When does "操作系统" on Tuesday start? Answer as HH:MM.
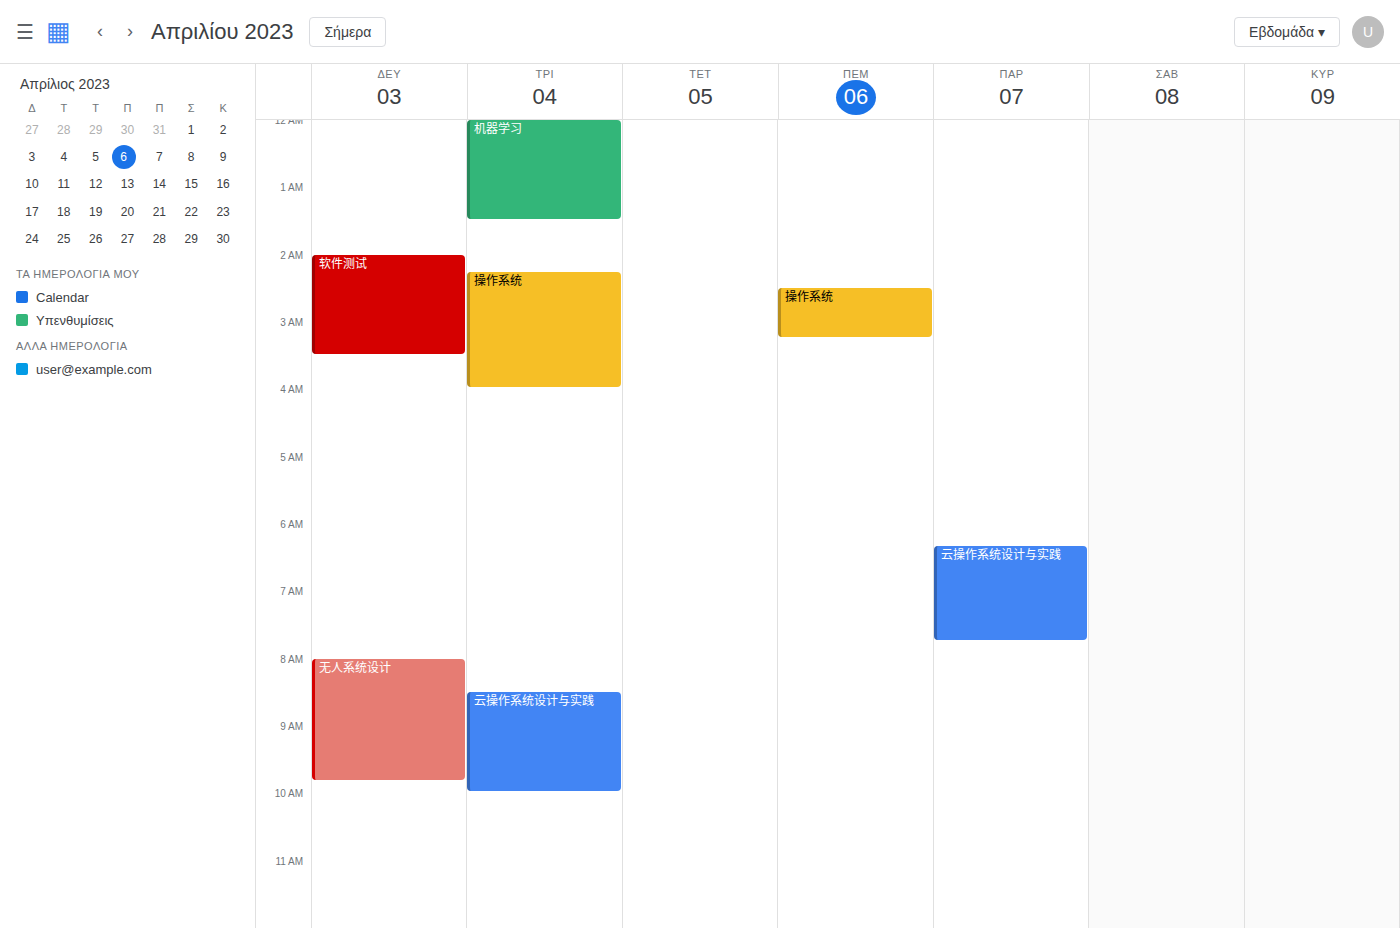
02:15